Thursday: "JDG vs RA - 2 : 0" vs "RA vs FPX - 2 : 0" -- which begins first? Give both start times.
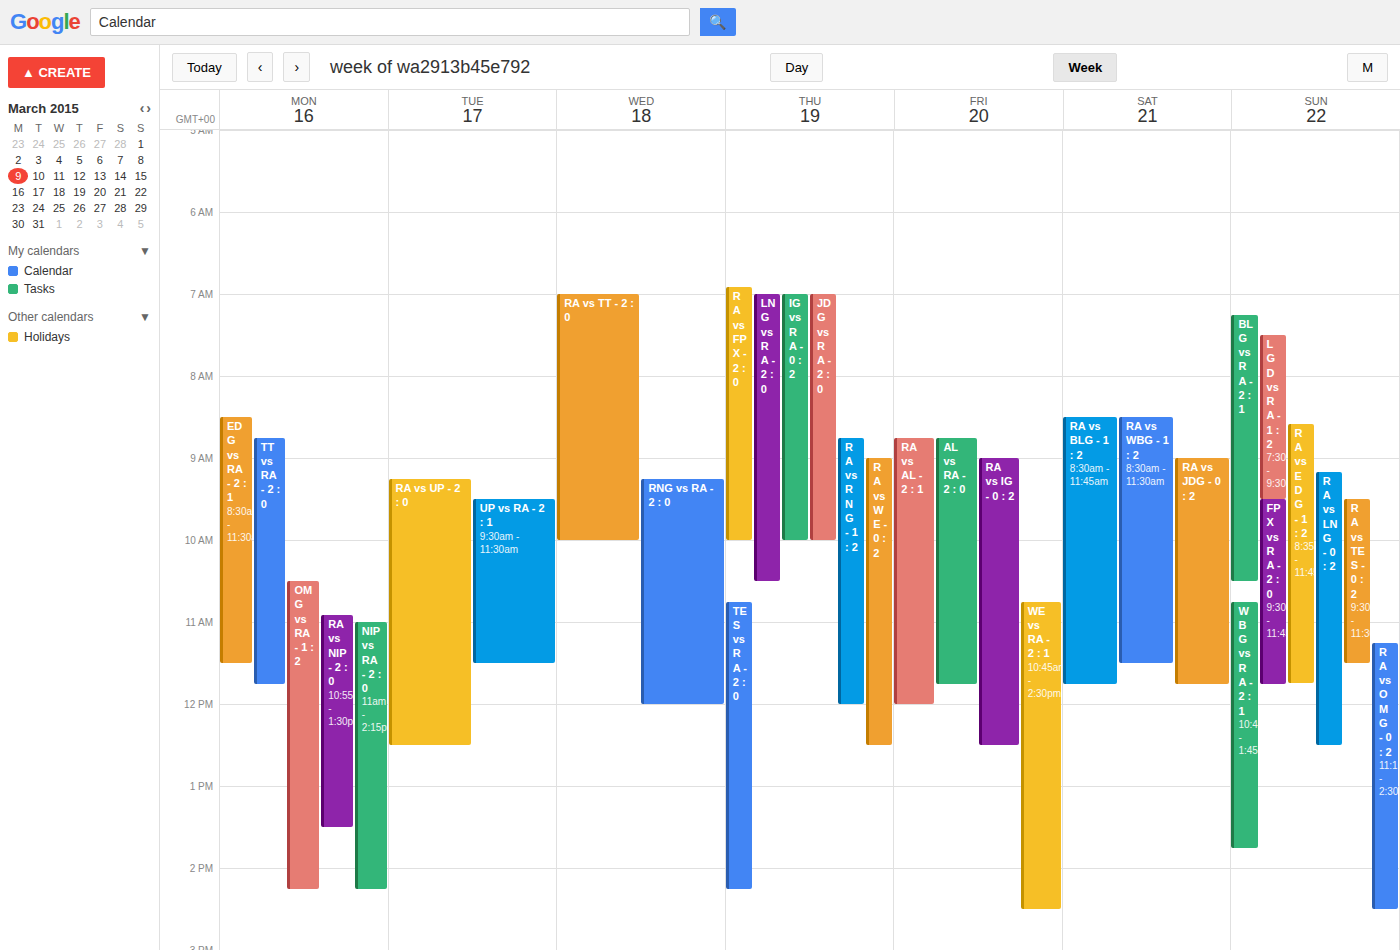
"RA vs FPX - 2 : 0" 6:55 AM; "JDG vs RA - 2 : 0" 7:00 AM.